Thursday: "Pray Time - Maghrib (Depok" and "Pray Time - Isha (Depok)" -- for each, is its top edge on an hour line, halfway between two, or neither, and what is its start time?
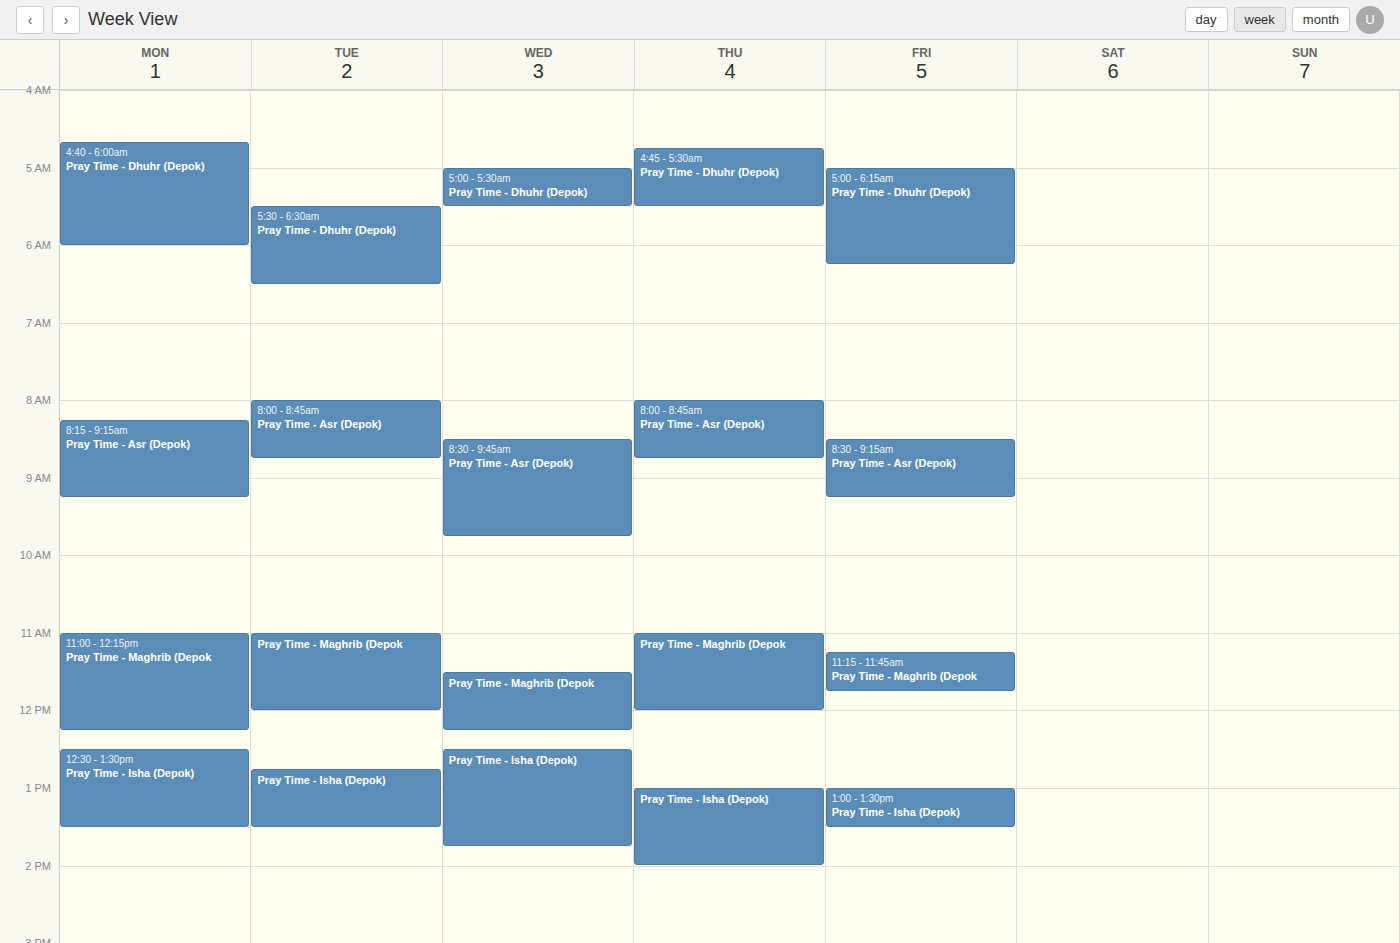
"Pray Time - Maghrib (Depok": 11:00, exactly on the 11:00 line. "Pray Time - Isha (Depok)": 13:00, exactly on the 13:00 line.